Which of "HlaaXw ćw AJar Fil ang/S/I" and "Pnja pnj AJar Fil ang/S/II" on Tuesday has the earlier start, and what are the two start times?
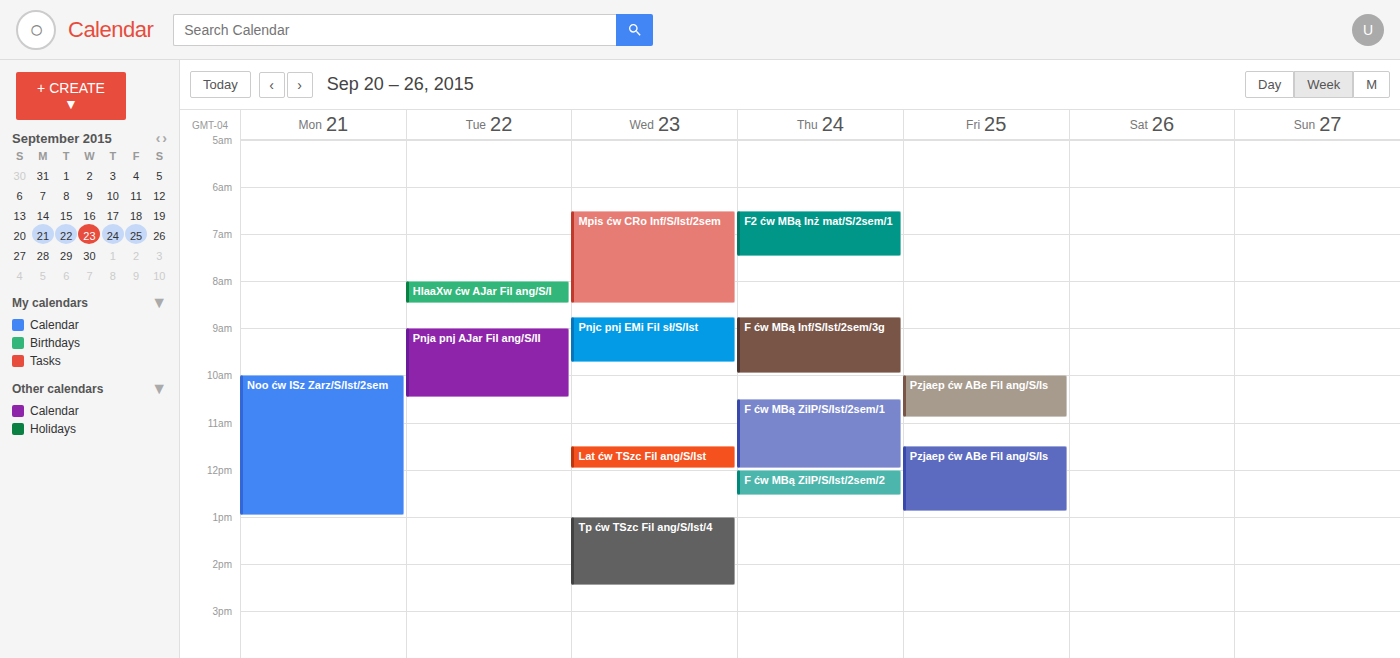
"HlaaXw ćw AJar Fil ang/S/I" 08:00; "Pnja pnj AJar Fil ang/S/II" 09:00.